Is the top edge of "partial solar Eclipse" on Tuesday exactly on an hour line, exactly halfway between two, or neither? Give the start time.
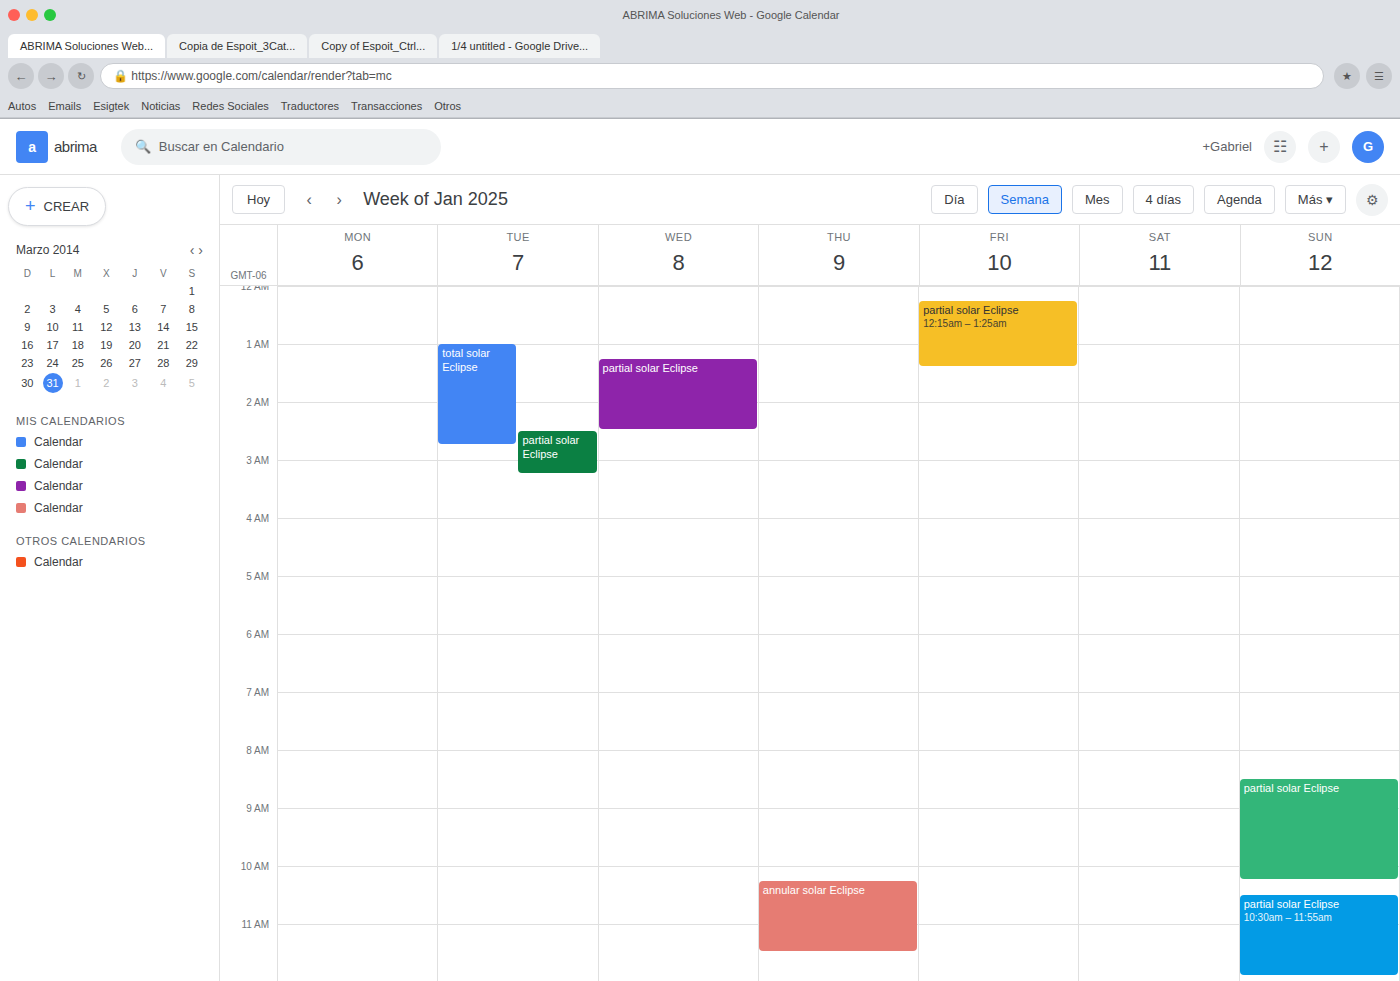
02:30 -- halfway between the 02:00 and 03:00 lines.